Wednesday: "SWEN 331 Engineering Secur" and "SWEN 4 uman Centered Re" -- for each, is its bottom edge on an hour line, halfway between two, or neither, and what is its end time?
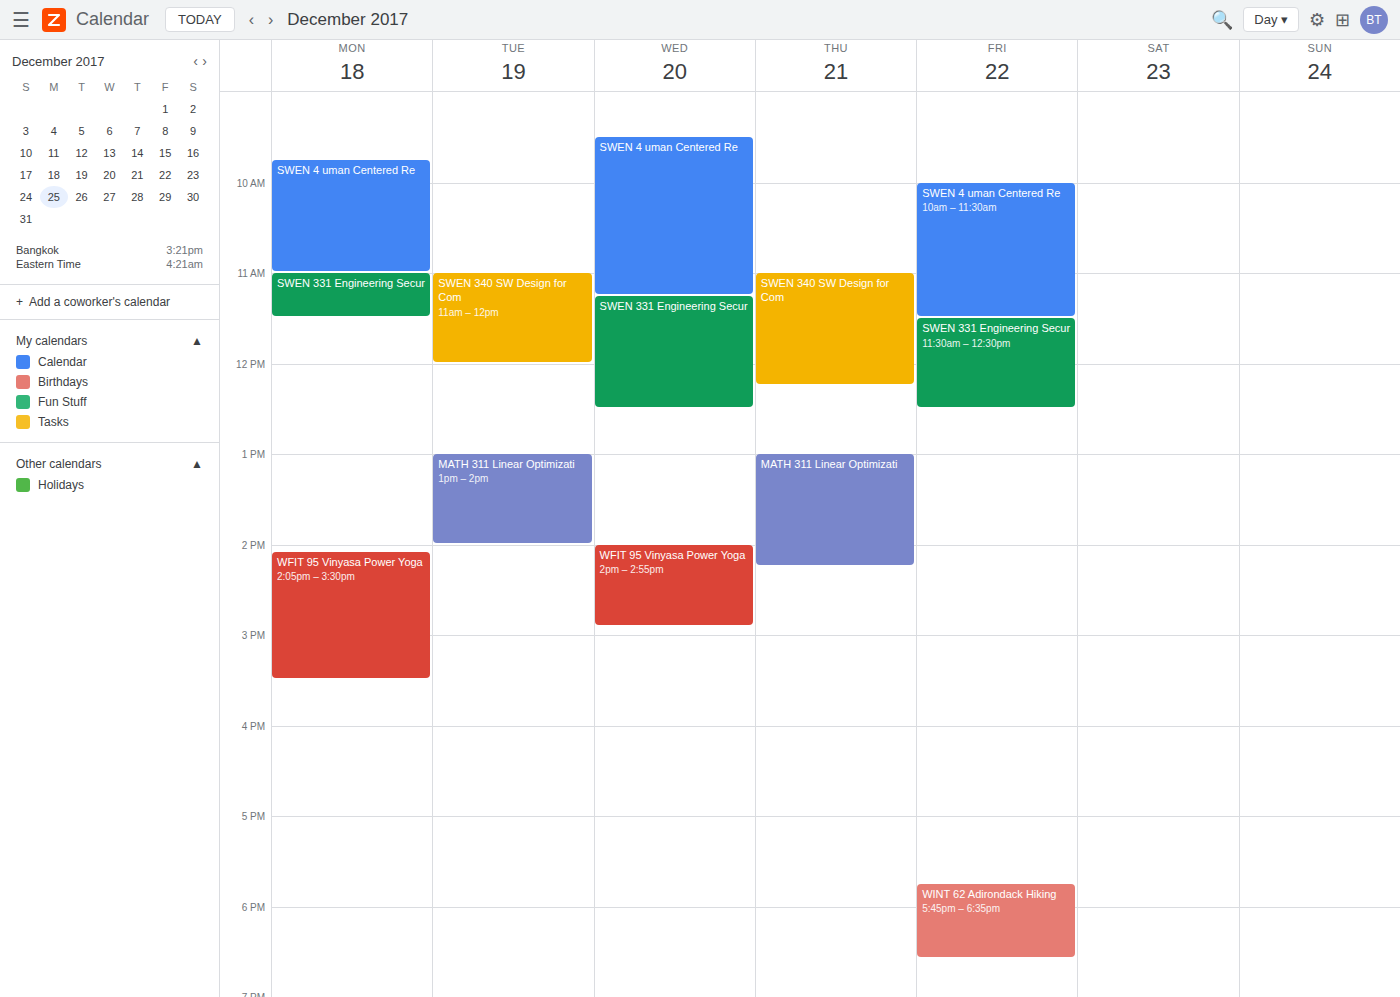
"SWEN 331 Engineering Secur": 12:30 PM, halfway between the 12 PM and 1 PM lines. "SWEN 4 uman Centered Re": 11:15 AM, neither: a quarter of the way from the 11 AM line to the 12 PM line.